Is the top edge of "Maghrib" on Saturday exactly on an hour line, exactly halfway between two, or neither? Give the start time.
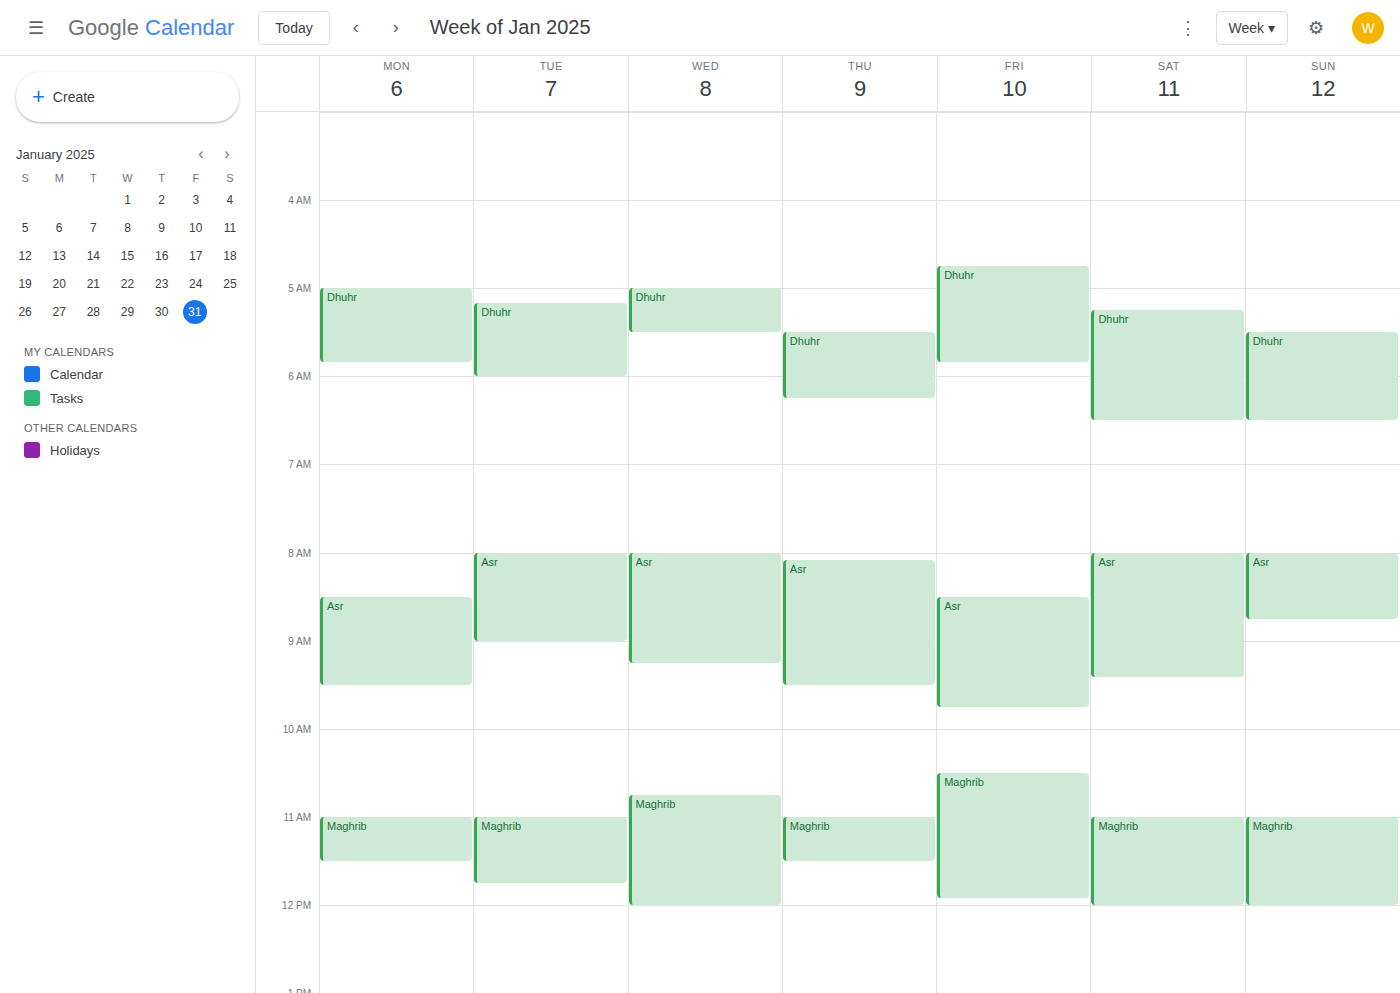
11:00 AM -- exactly on the 11 AM line.